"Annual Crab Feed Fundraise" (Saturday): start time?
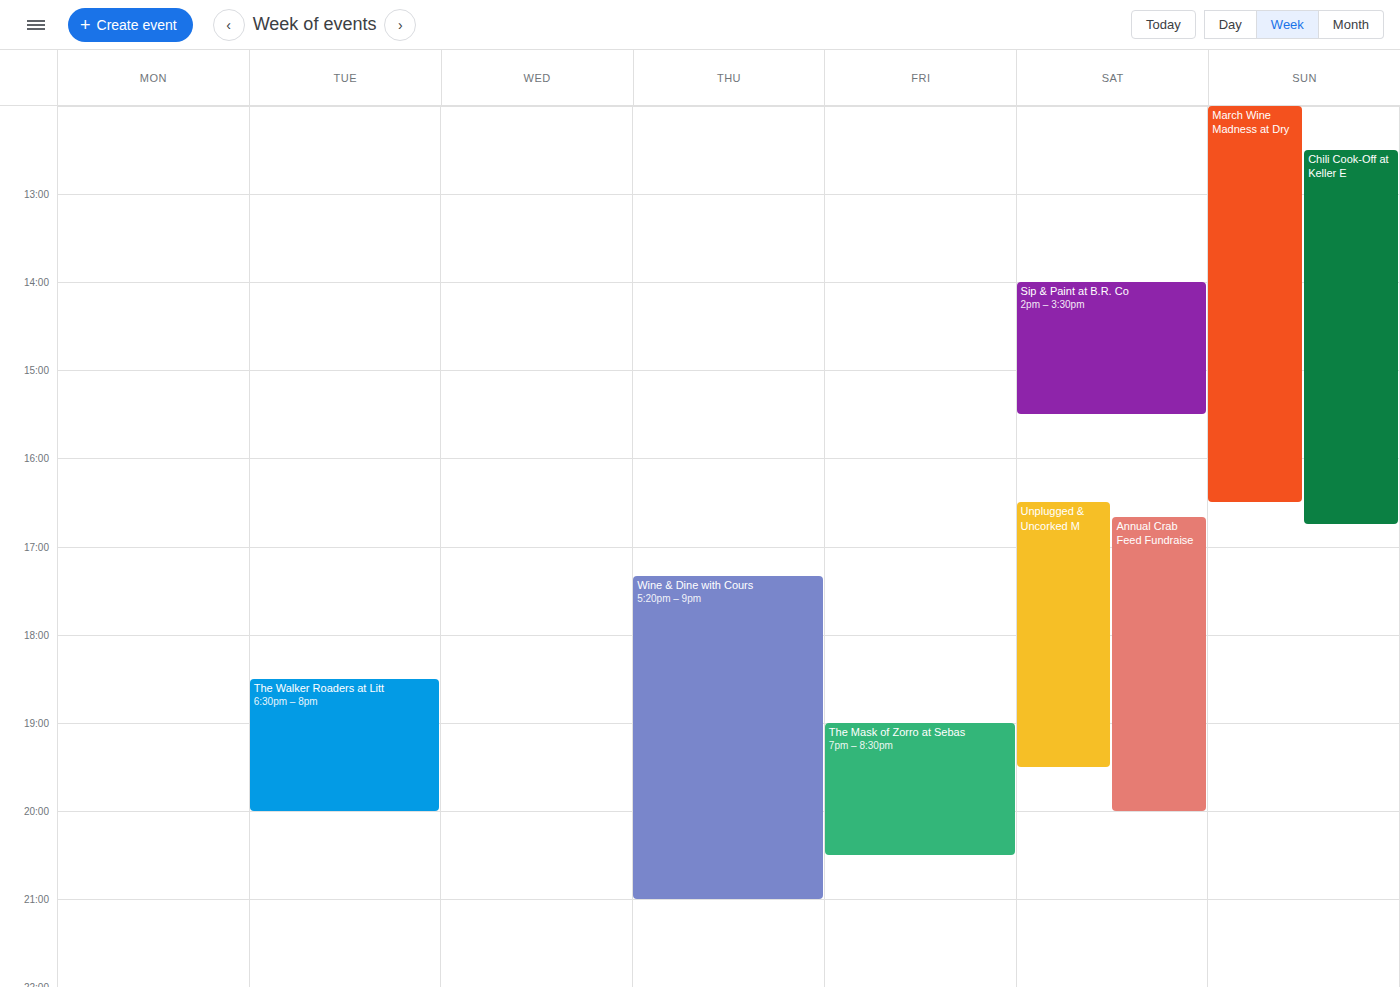
4:40 PM